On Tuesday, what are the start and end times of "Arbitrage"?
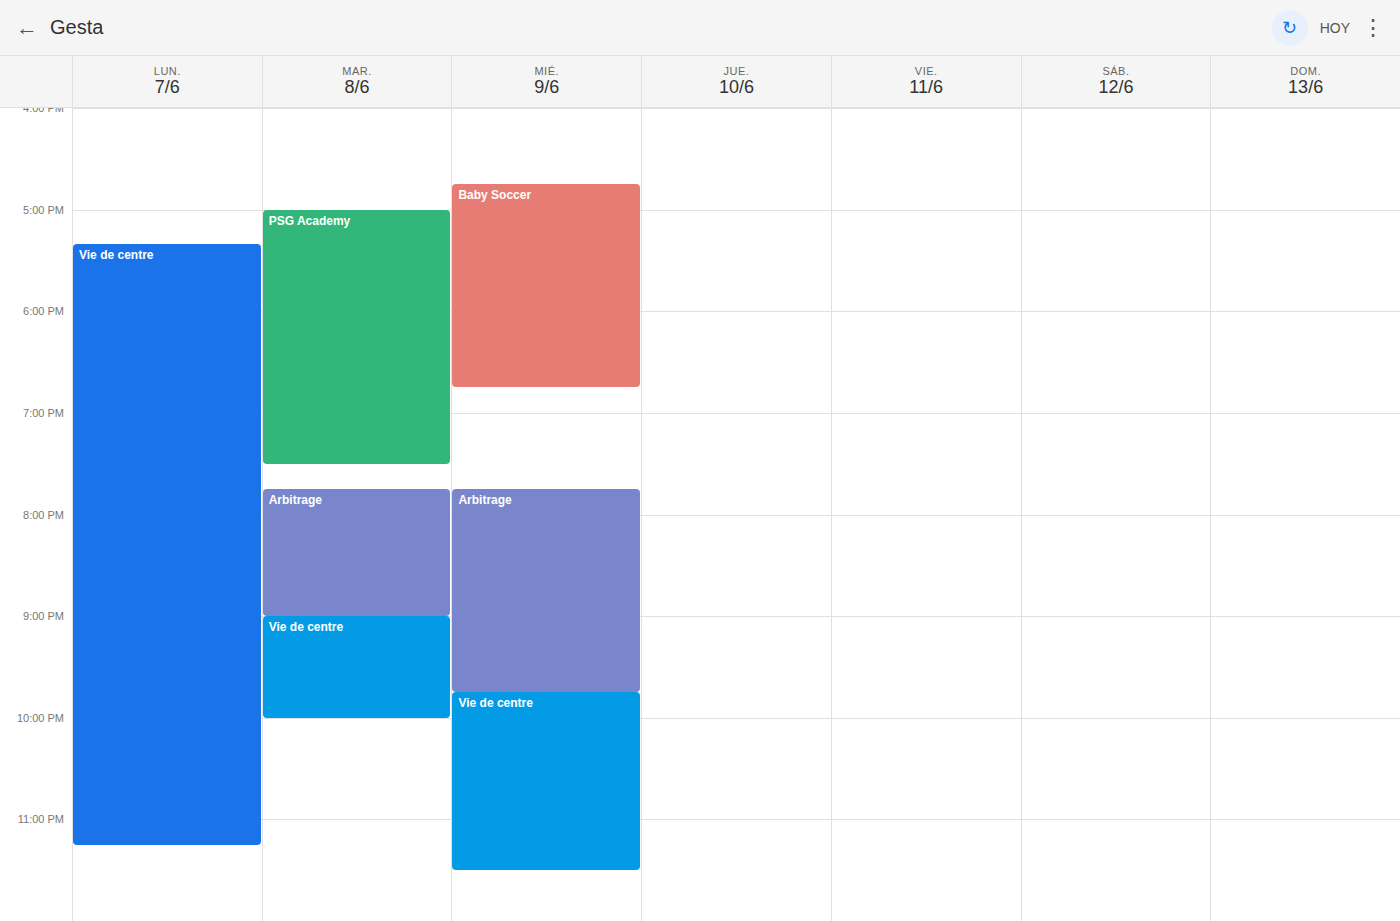
7:45 PM to 9:00 PM